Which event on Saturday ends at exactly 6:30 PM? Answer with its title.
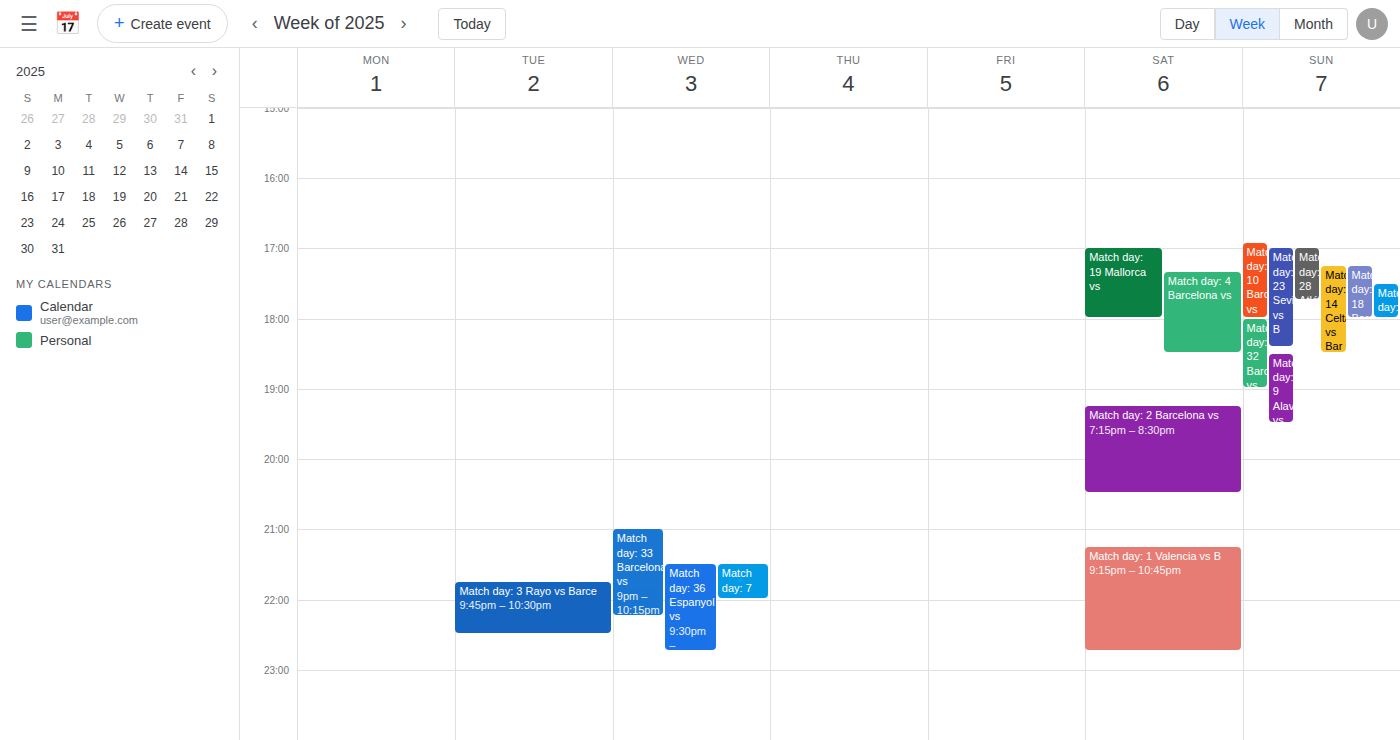
"Match day: 4 Barcelona vs"